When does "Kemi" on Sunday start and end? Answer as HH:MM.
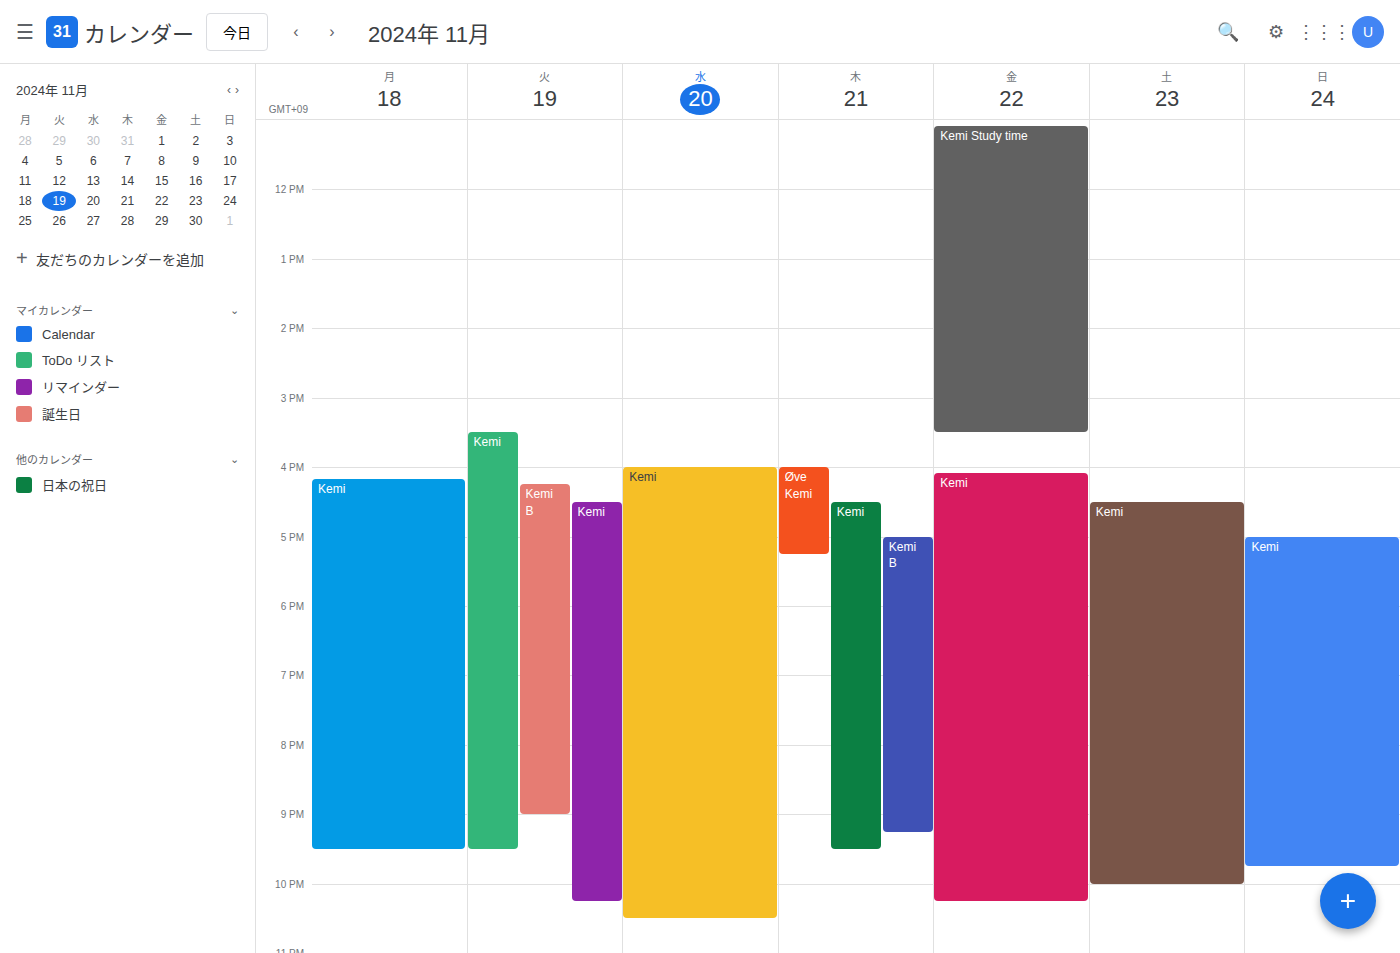
17:00 to 21:45